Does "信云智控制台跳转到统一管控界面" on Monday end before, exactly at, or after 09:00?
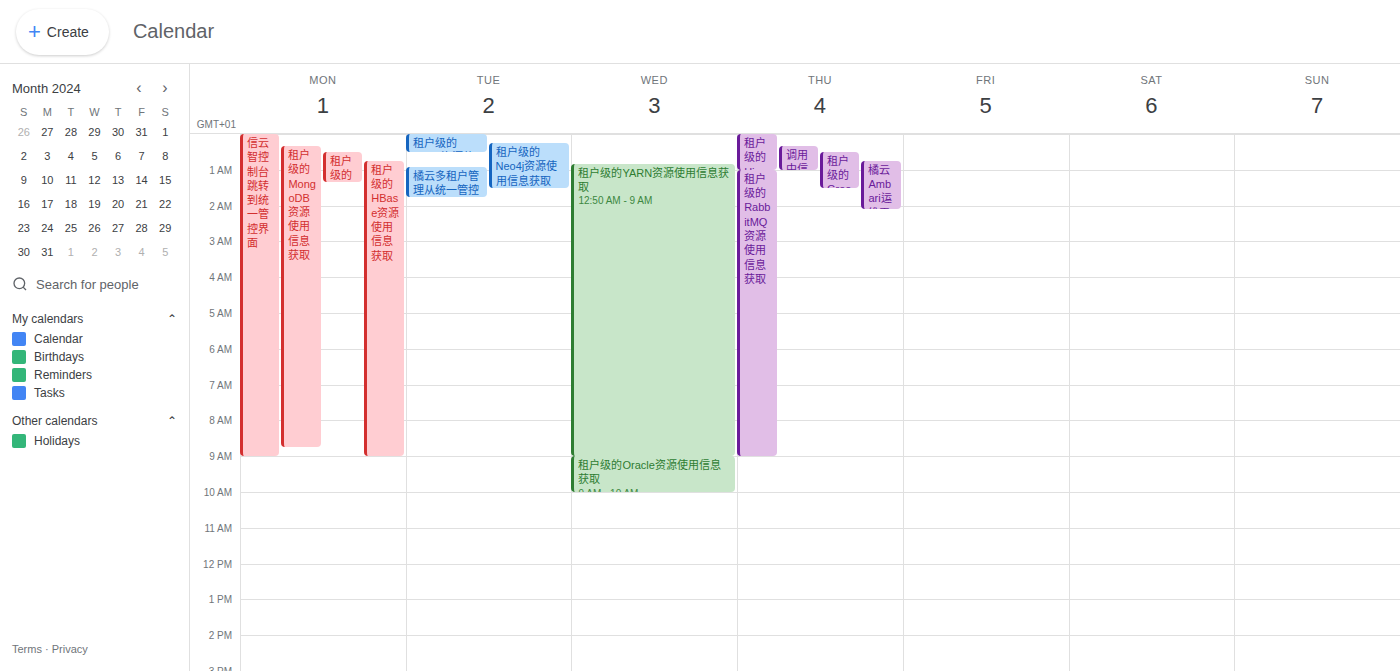
09:00 -- exactly at 09:00, on the 09:00 line.